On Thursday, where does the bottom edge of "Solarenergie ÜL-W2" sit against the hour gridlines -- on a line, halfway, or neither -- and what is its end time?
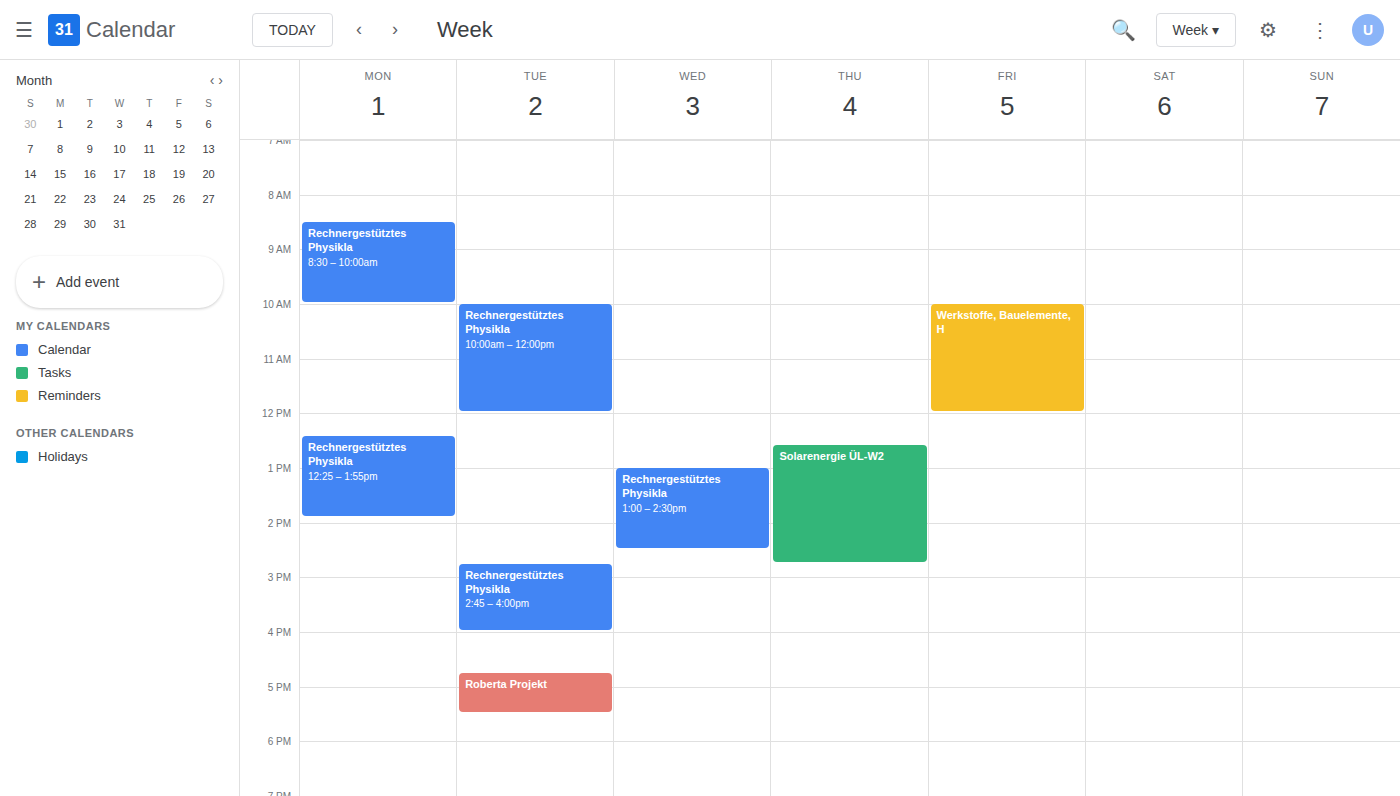
2:45 PM -- neither: three quarters of the way from the 2 PM line to the 3 PM line.